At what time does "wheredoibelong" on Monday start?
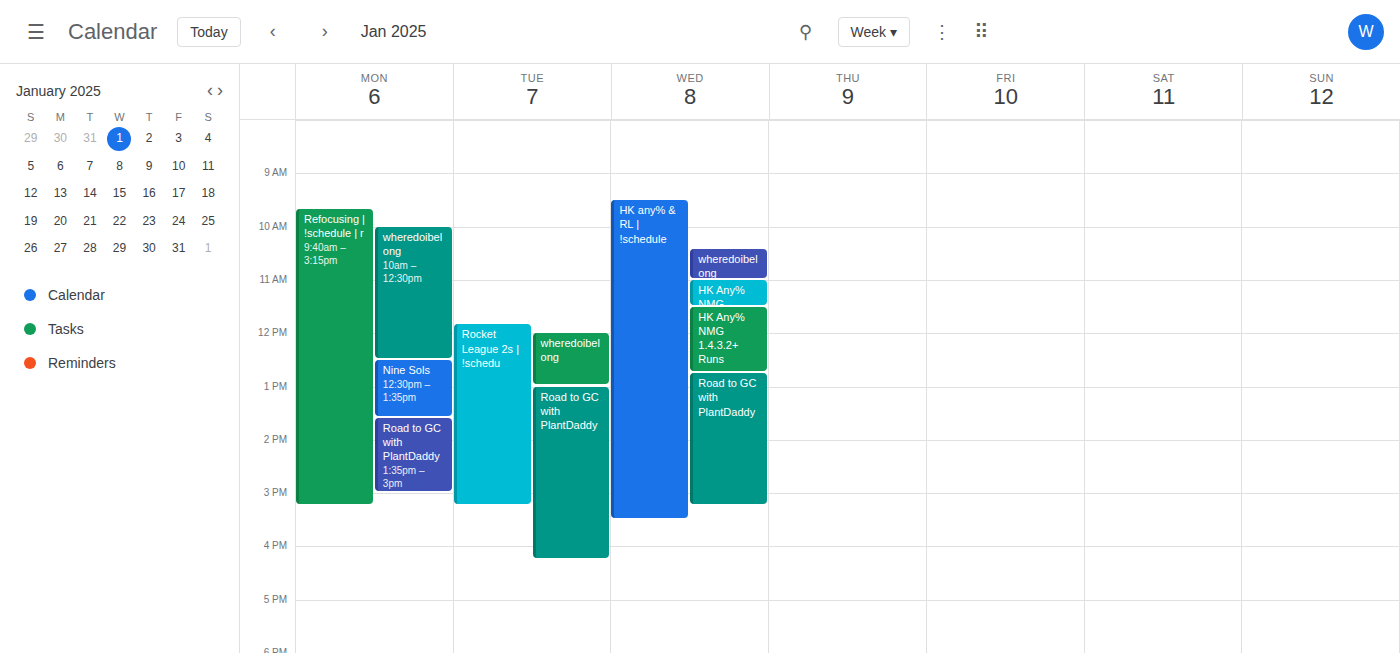
10:00 AM